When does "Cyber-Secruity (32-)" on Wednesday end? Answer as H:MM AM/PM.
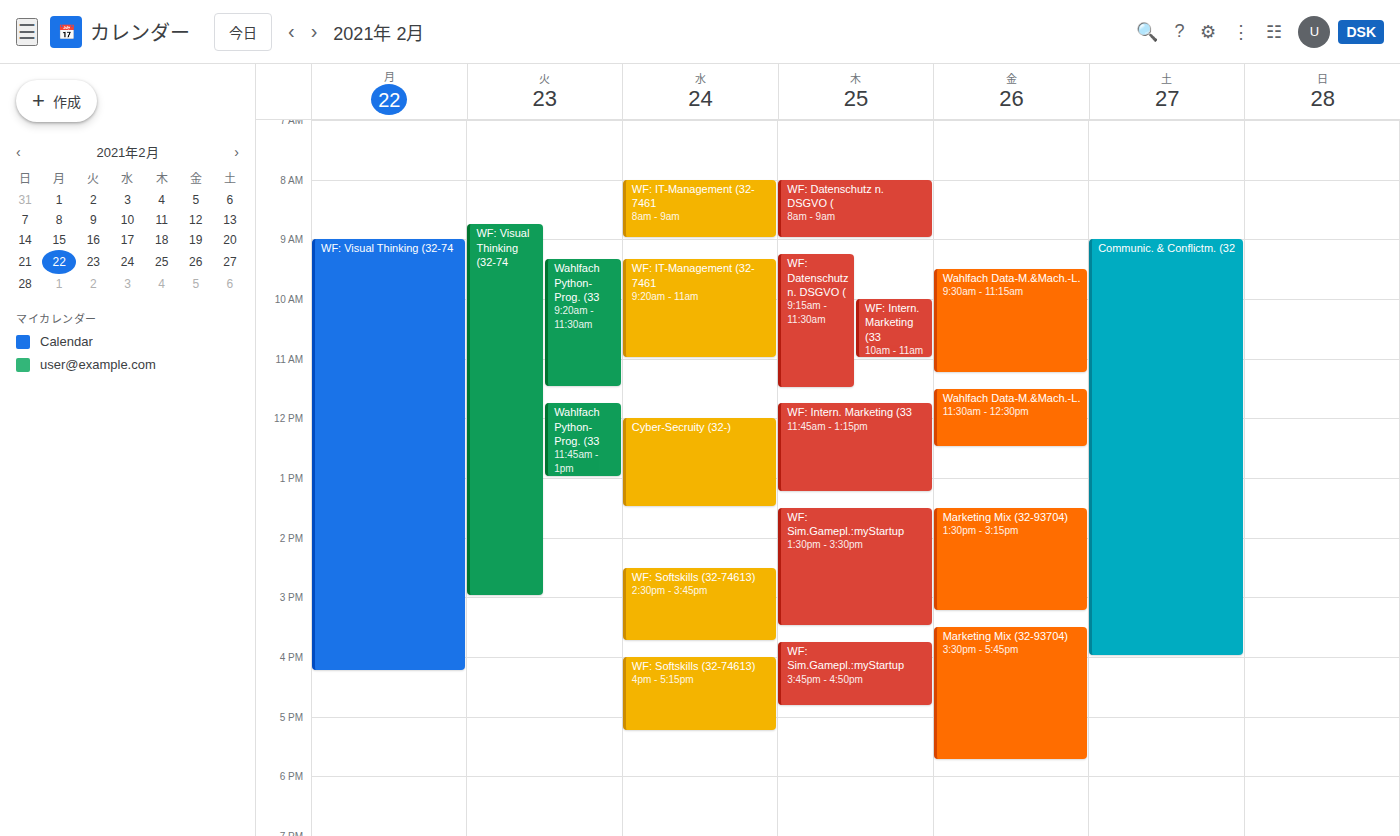
1:30 PM